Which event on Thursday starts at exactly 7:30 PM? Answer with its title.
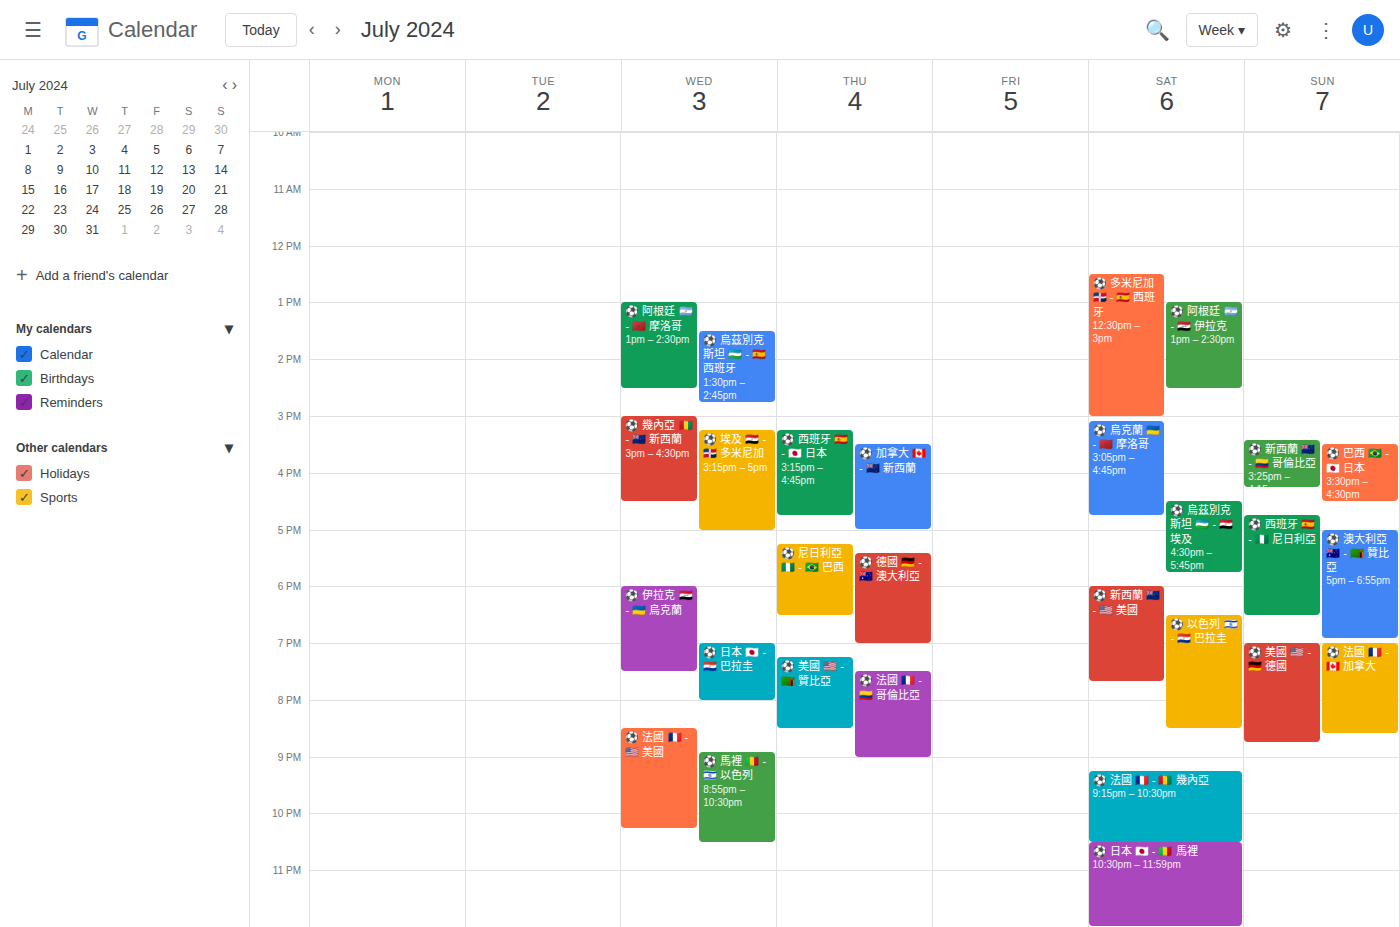
"⚽ 法國 🇫🇷 - 🇨🇴 哥倫比亞"